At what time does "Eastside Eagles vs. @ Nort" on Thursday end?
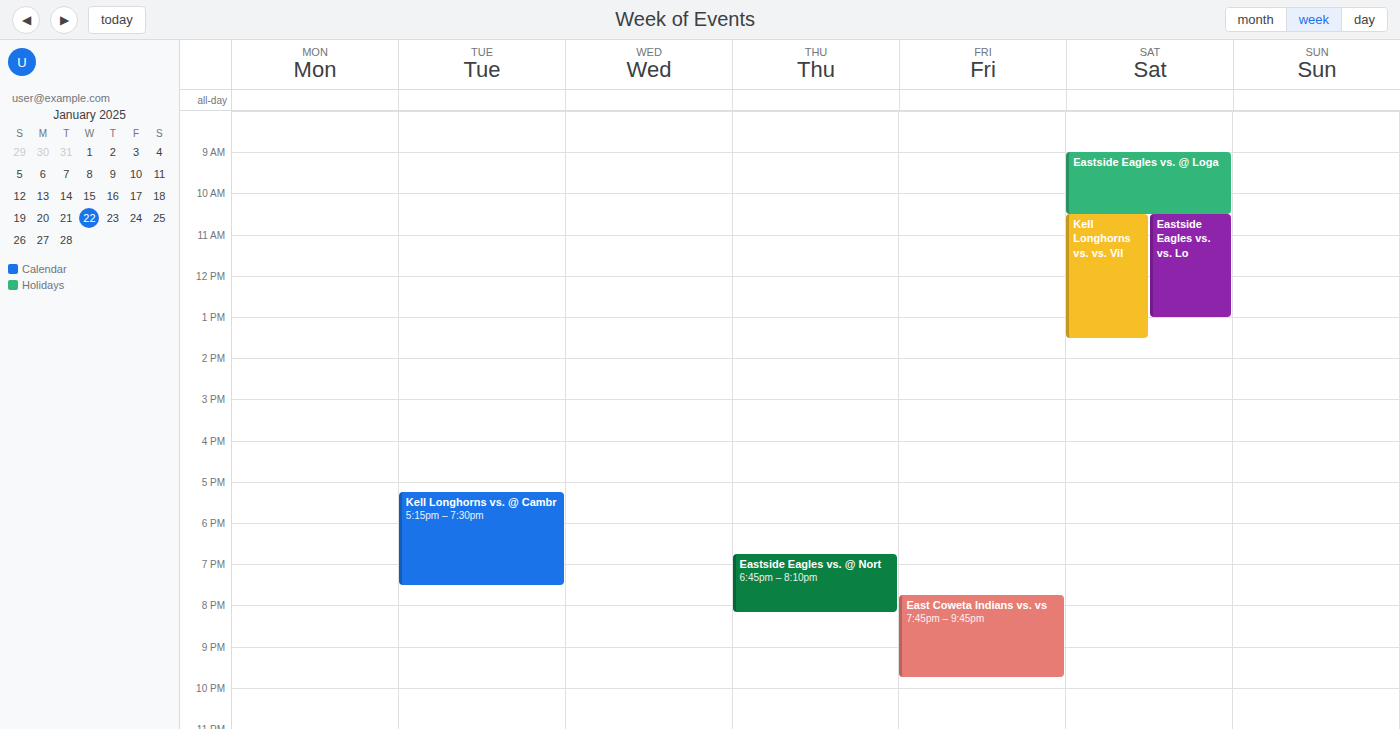
20:10